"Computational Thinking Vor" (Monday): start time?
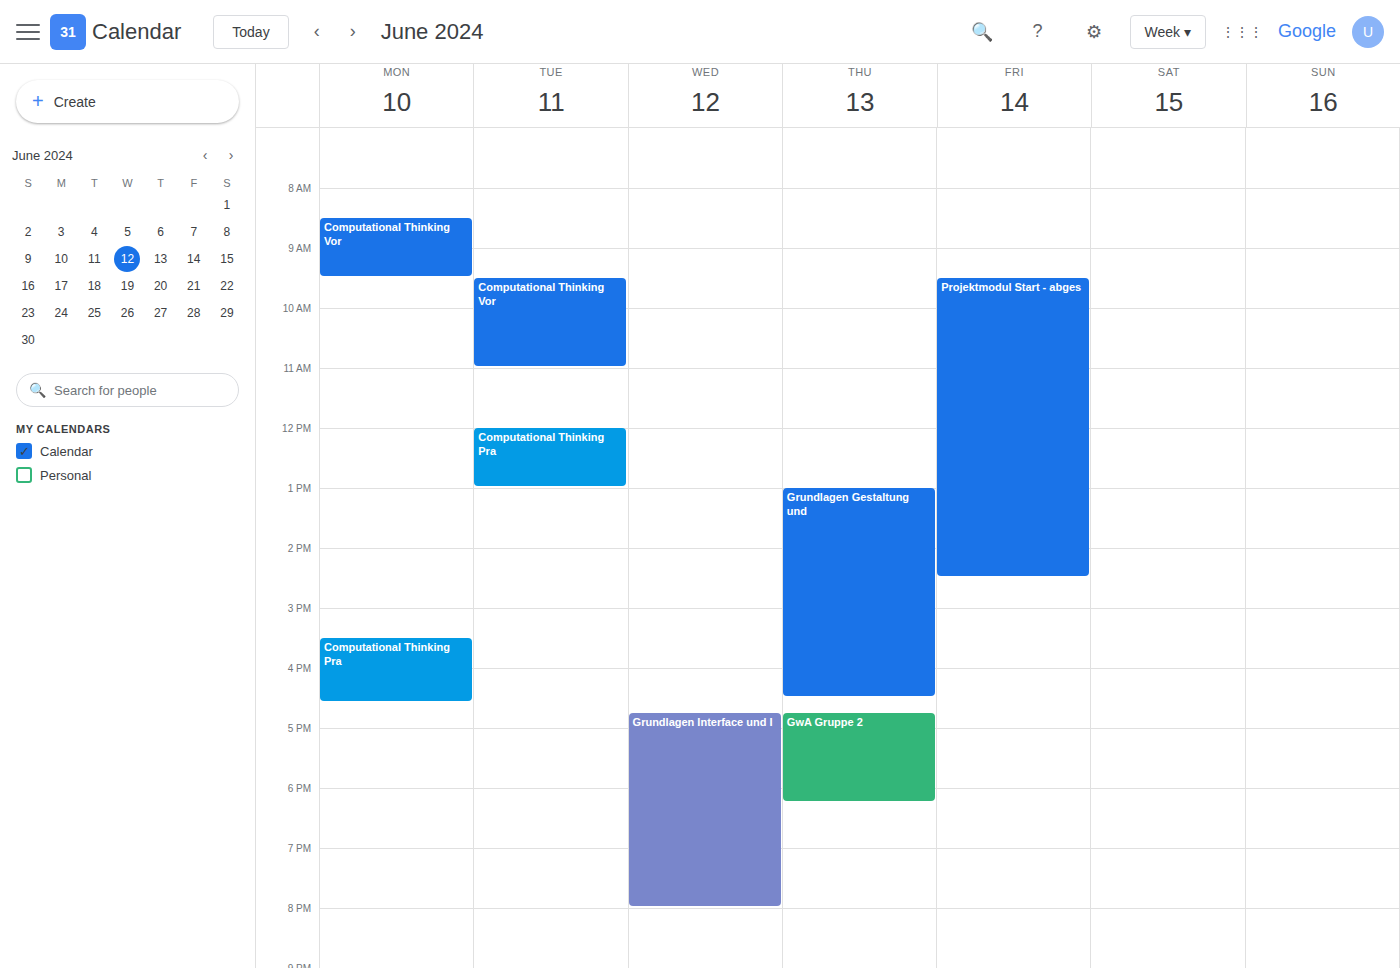
8:30 AM